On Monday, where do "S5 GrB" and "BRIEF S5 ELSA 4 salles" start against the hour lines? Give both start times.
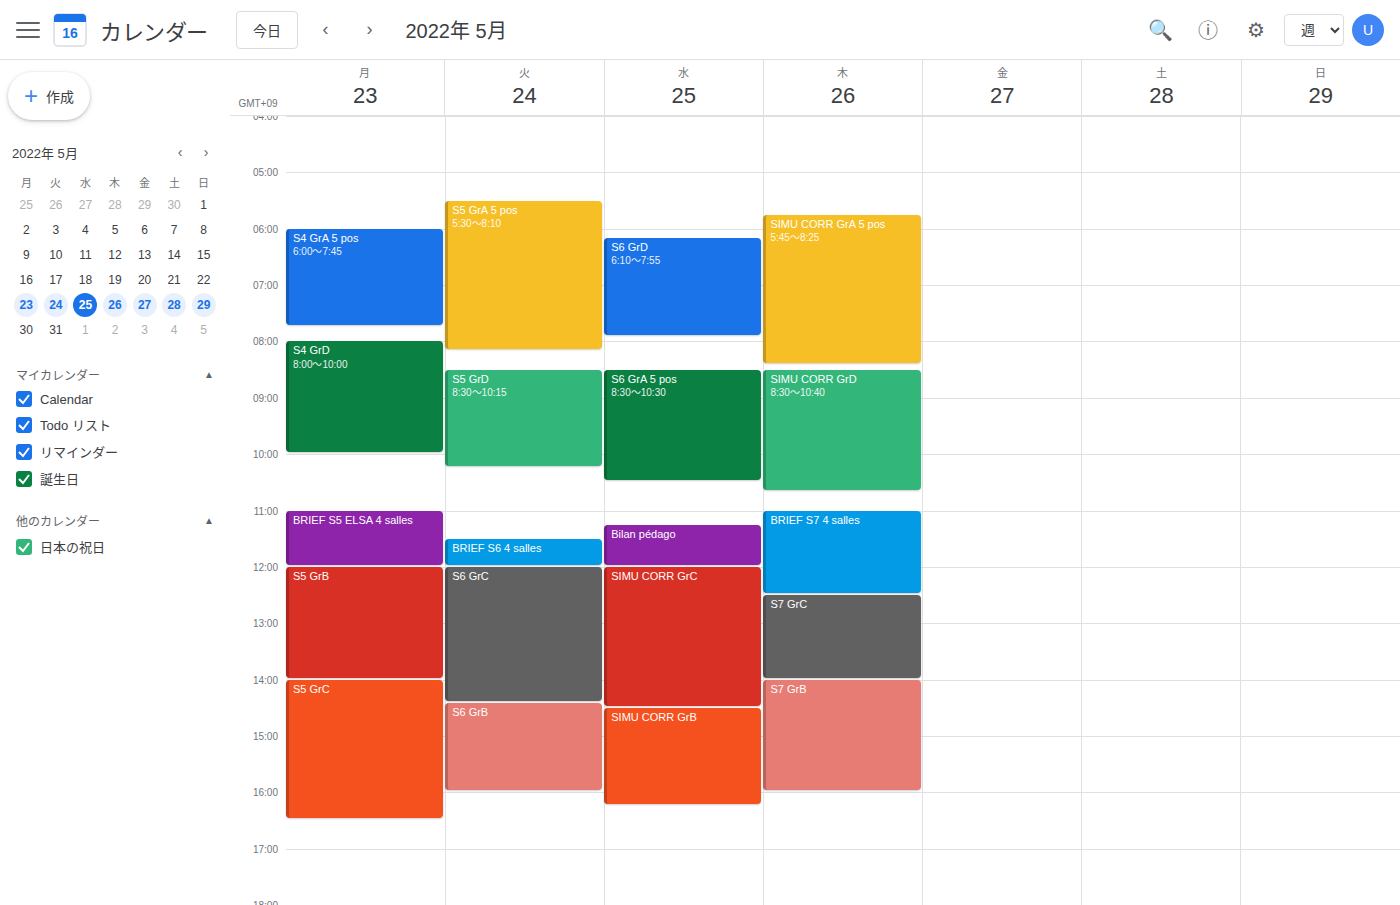
"S5 GrB": 12:00 PM, exactly on the 12 PM line. "BRIEF S5 ELSA 4 salles": 11:00 AM, exactly on the 11 AM line.